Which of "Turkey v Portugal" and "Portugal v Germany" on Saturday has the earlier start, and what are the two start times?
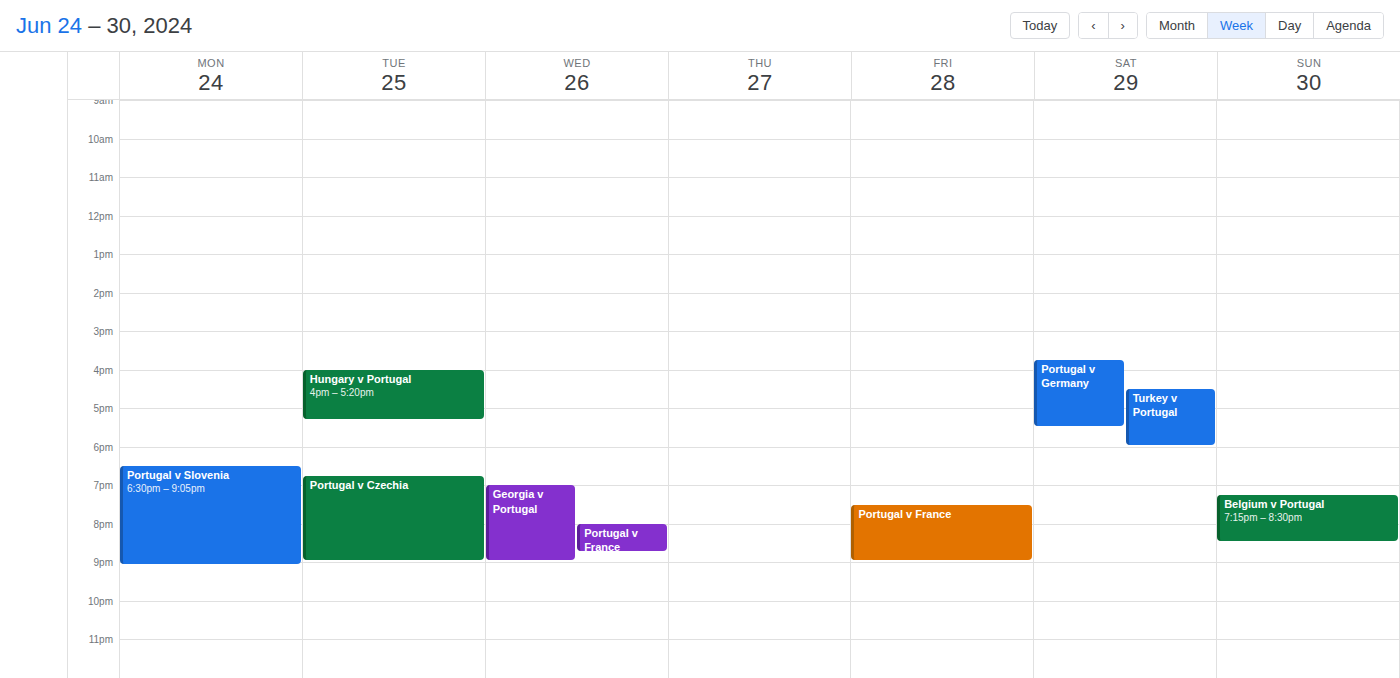
"Portugal v Germany" 3:45 PM; "Turkey v Portugal" 4:30 PM.